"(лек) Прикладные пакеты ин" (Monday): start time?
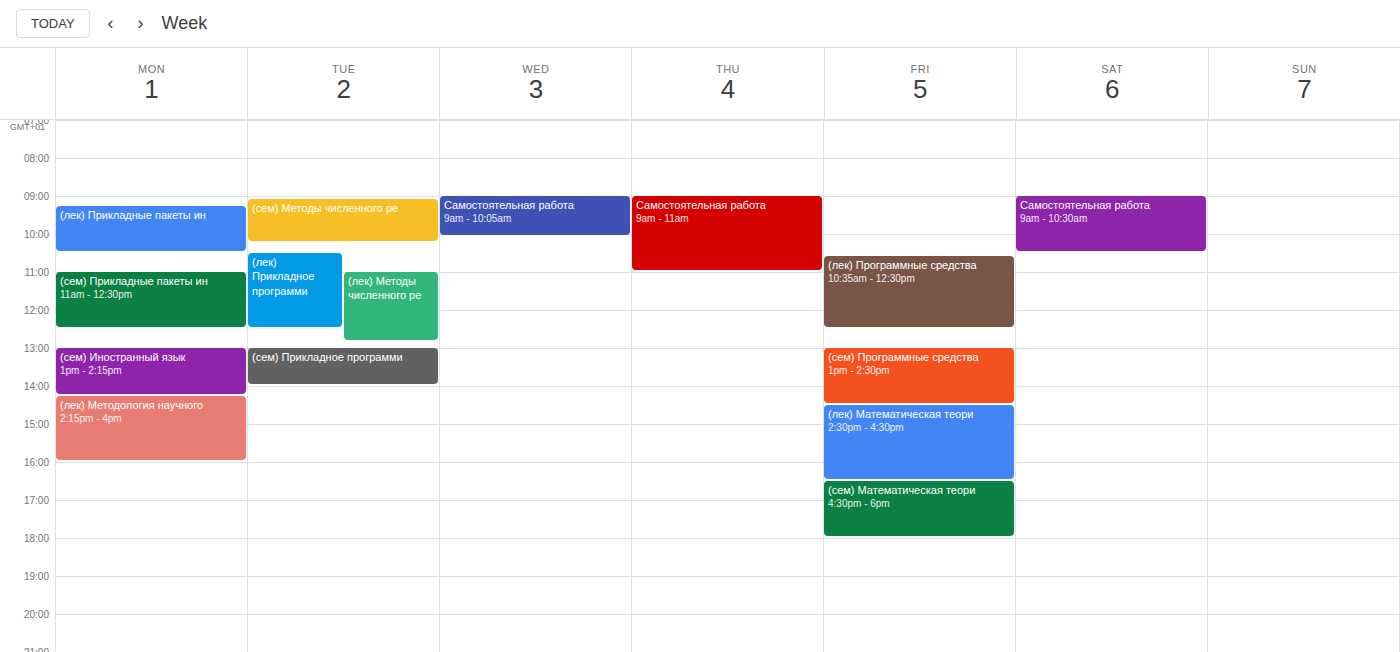
9:15 AM